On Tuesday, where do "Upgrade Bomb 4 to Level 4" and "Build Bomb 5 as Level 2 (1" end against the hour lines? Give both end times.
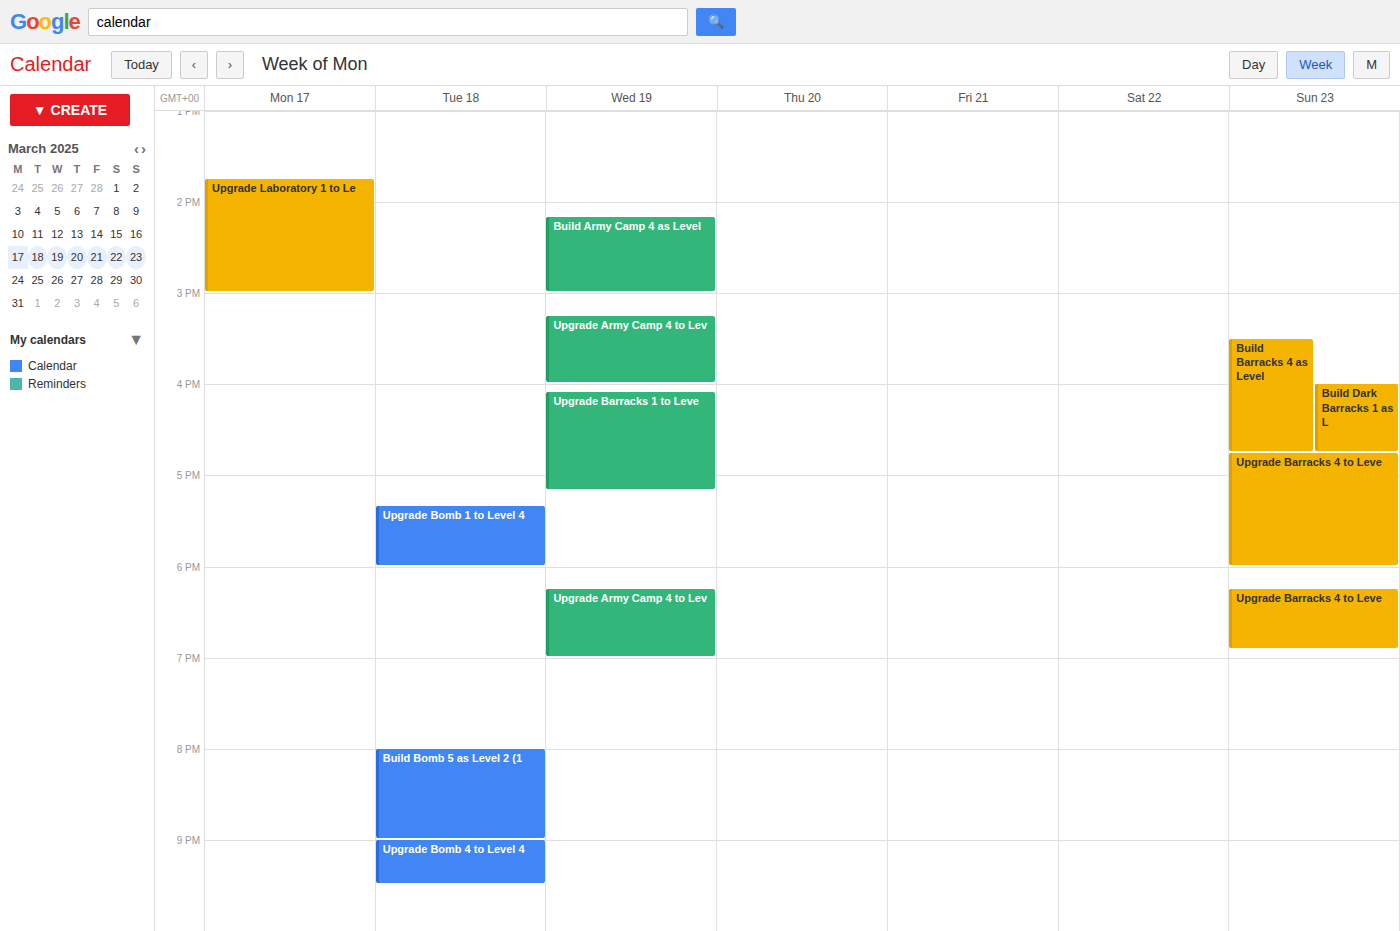
"Upgrade Bomb 4 to Level 4": 9:30 PM, halfway between the 9 PM and 10 PM lines. "Build Bomb 5 as Level 2 (1": 9:00 PM, exactly on the 9 PM line.